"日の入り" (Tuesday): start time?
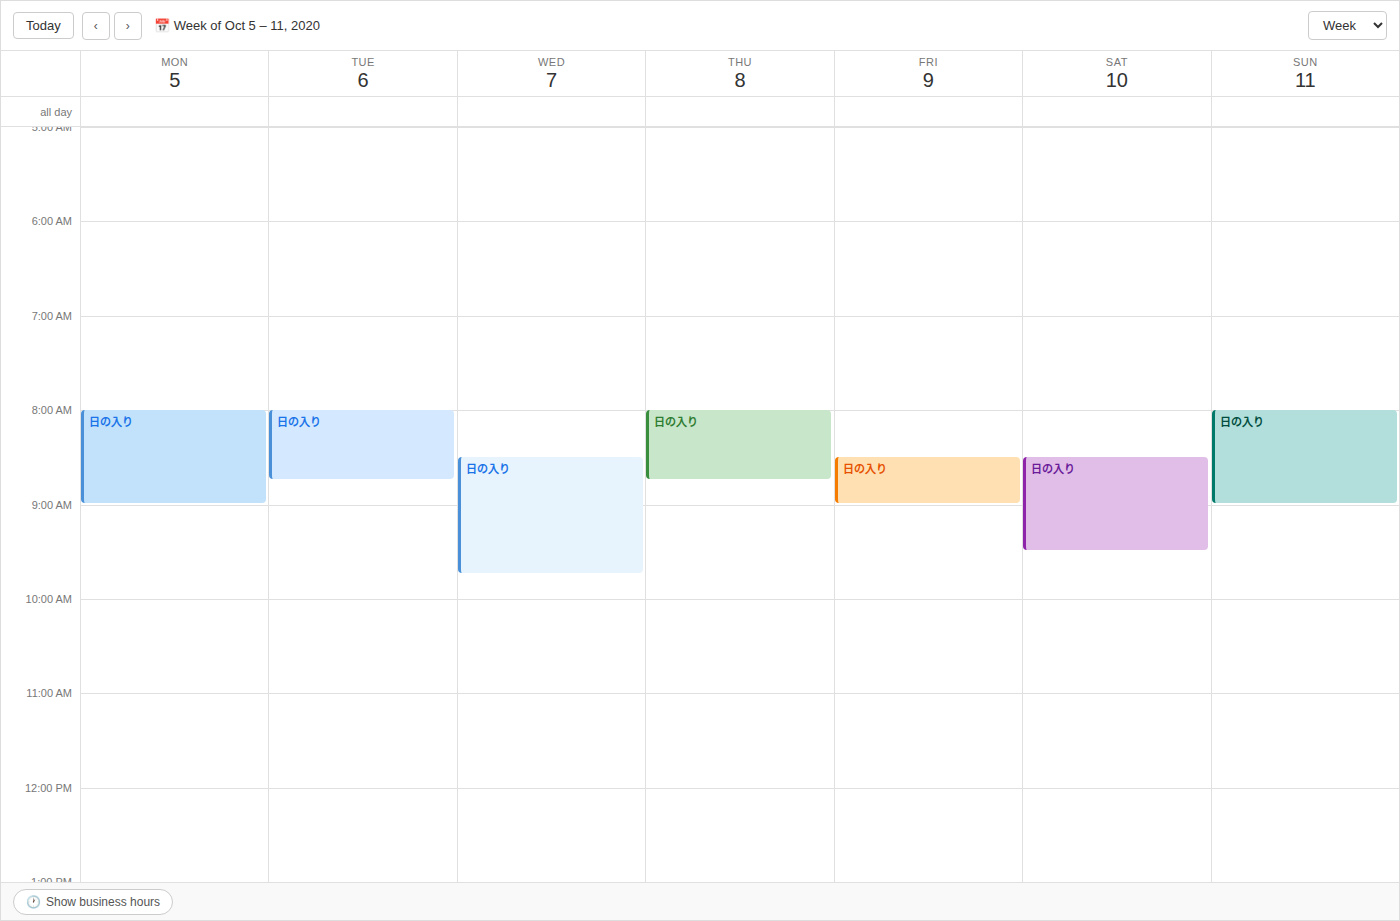
8:00 AM